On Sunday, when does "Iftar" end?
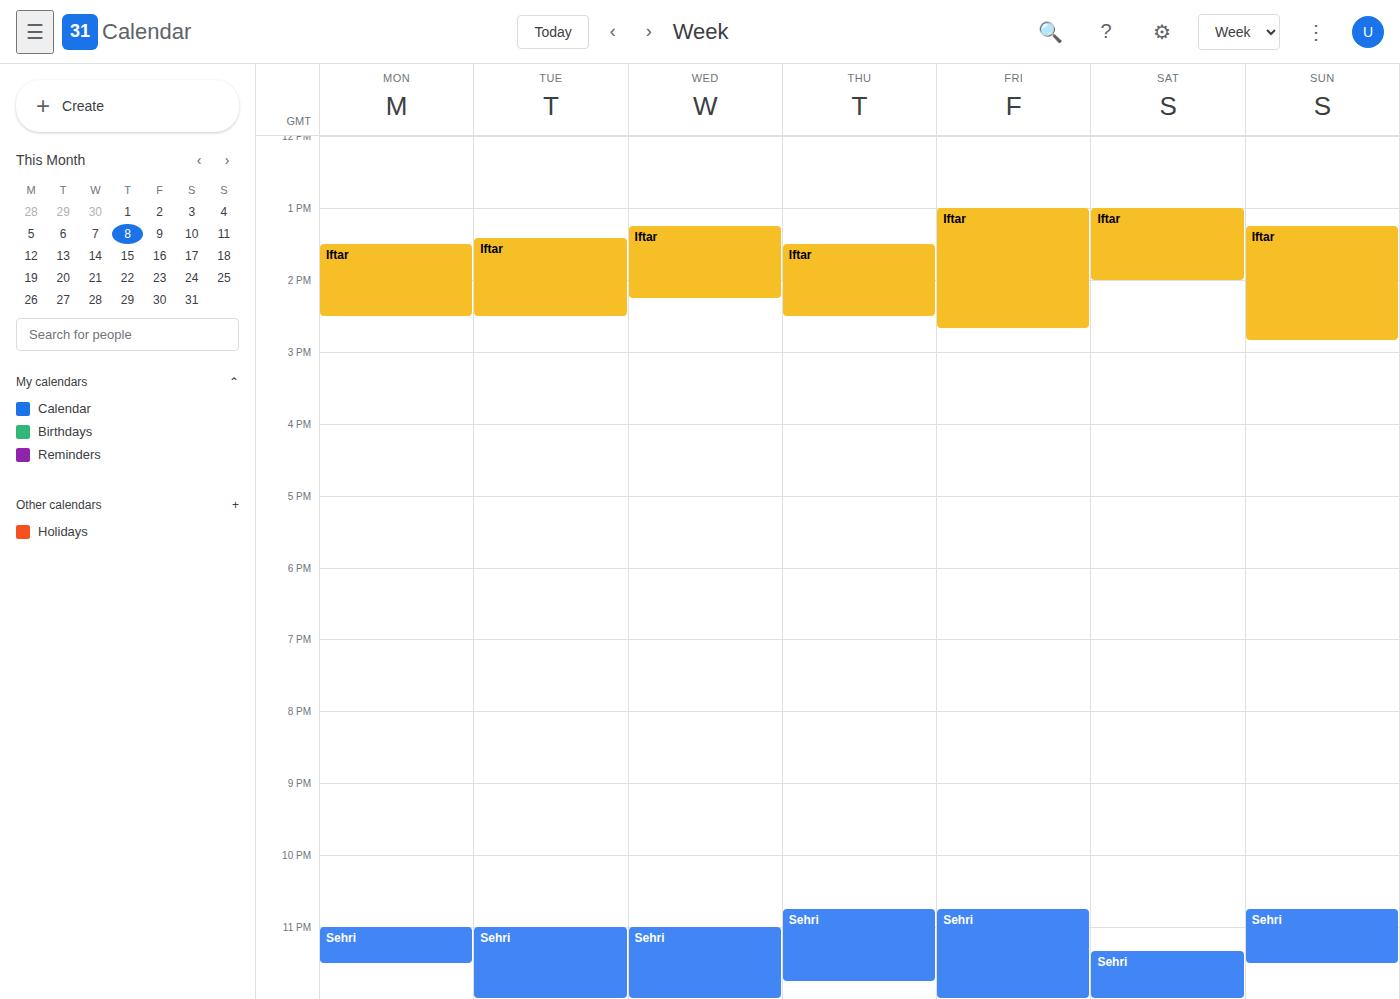
2:50 PM